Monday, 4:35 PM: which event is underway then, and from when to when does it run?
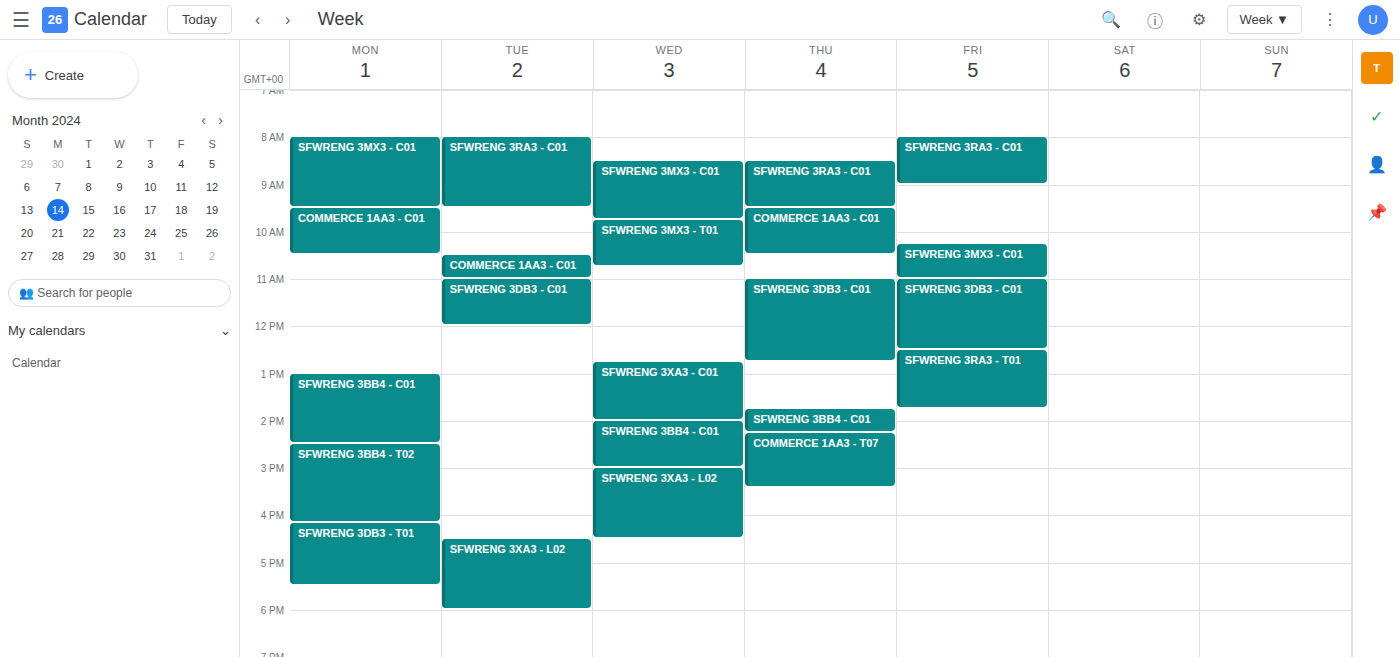
"SFWRENG 3DB3 - T01", 4:10 PM to 5:30 PM